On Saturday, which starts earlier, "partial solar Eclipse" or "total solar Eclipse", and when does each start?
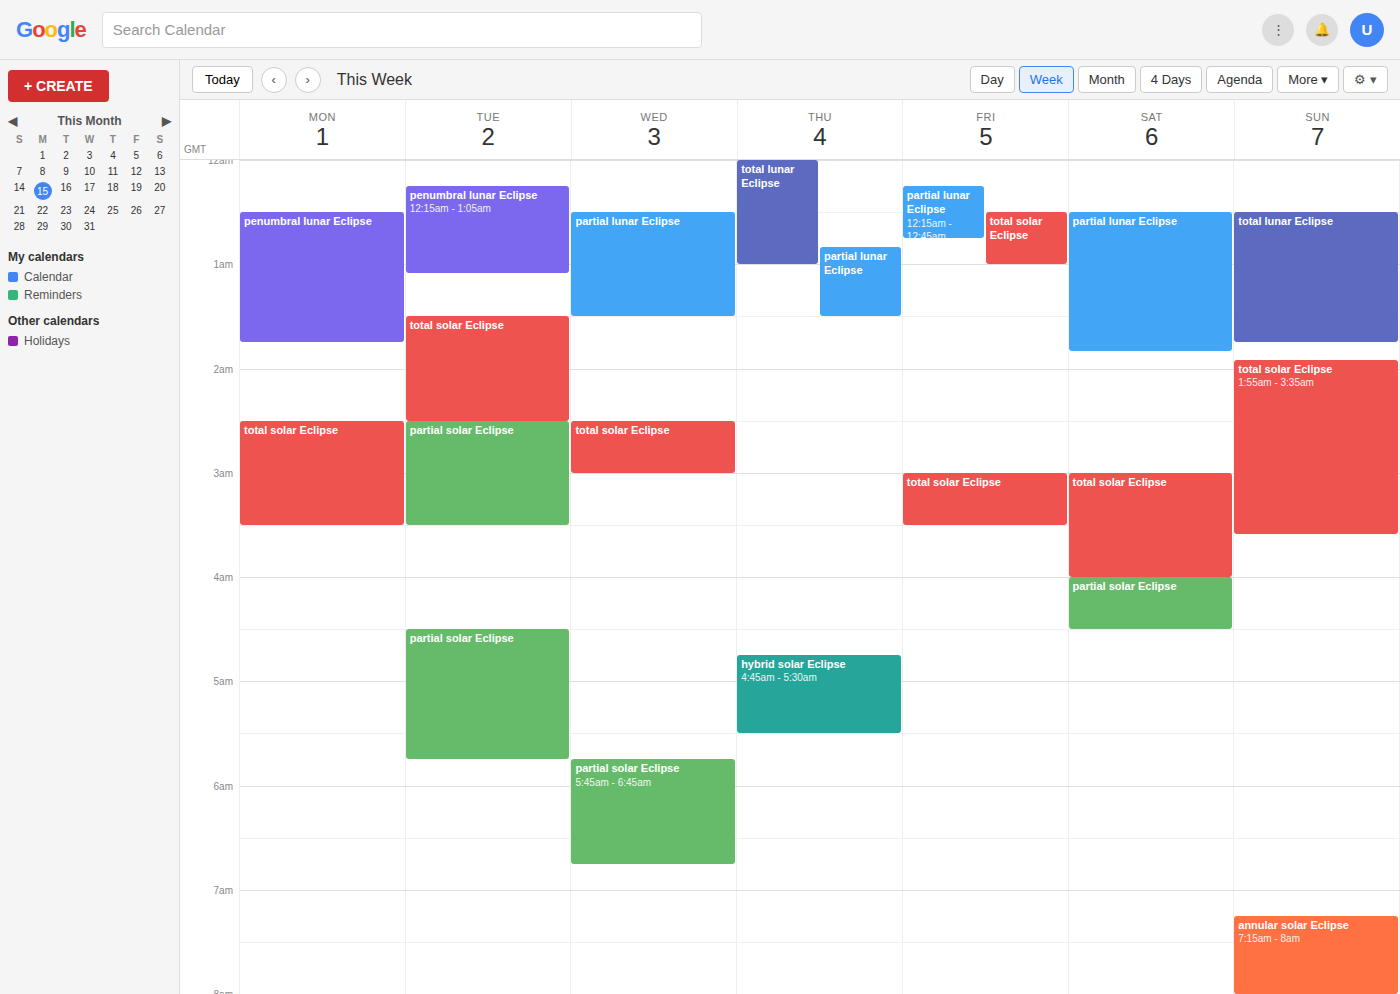
"total solar Eclipse" 3:00 AM; "partial solar Eclipse" 4:00 AM.